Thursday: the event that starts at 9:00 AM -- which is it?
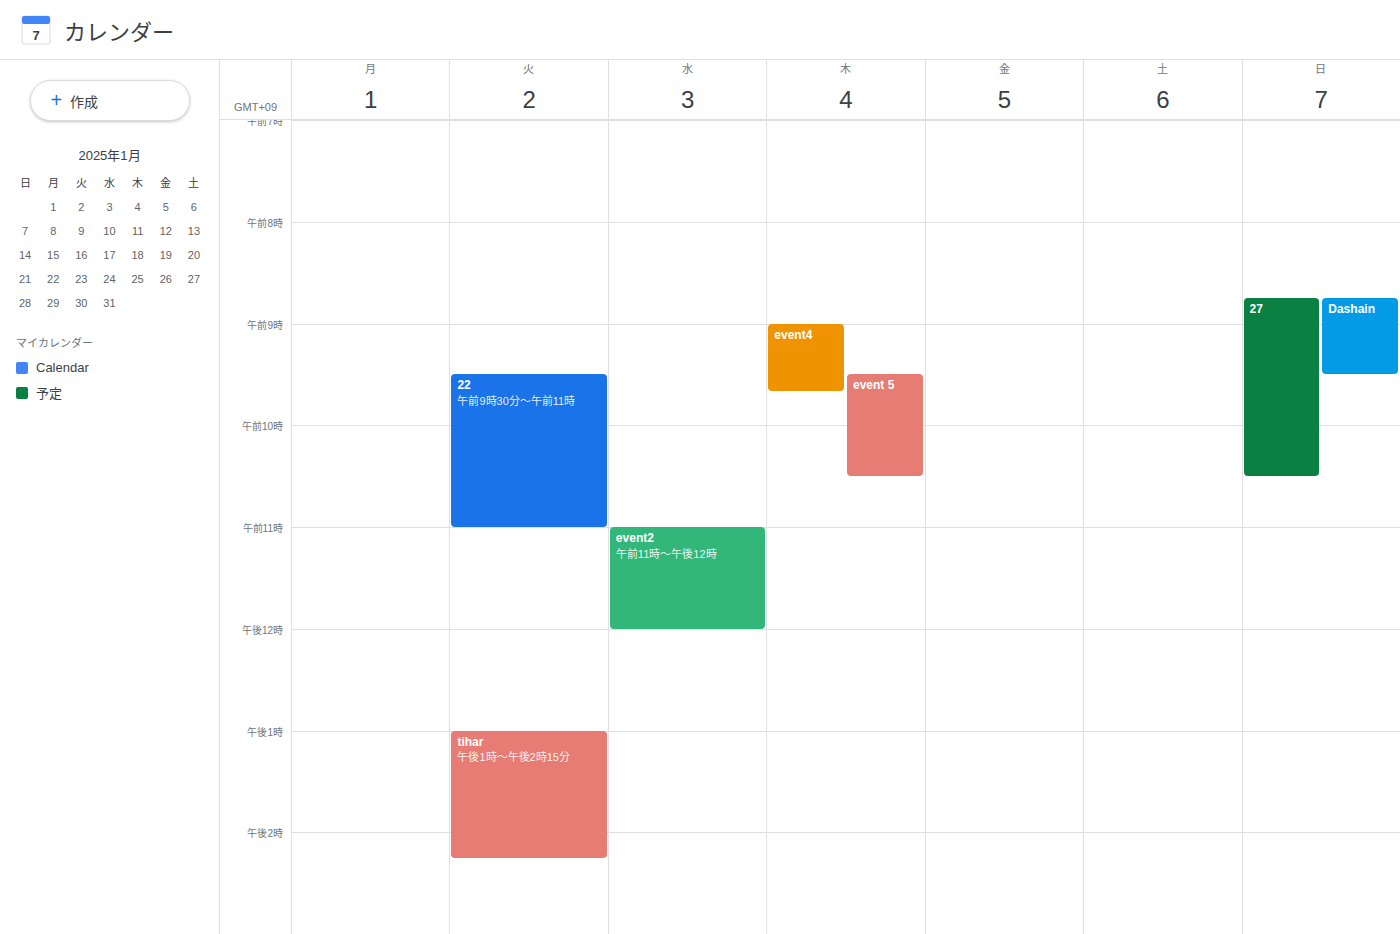
"event4"